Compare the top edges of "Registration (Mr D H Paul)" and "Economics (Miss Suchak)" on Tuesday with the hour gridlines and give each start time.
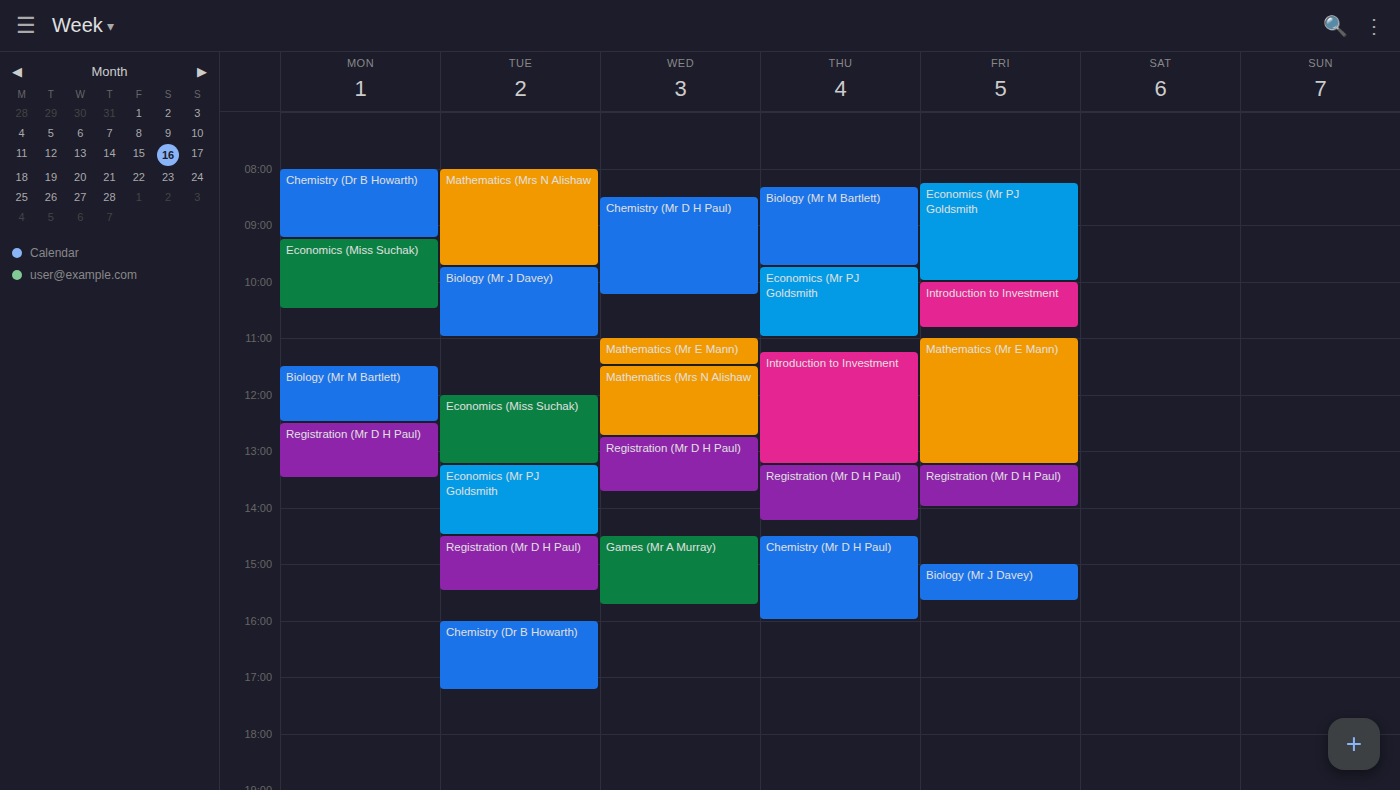
"Registration (Mr D H Paul)": 2:30 PM, halfway between the 2 PM and 3 PM lines. "Economics (Miss Suchak)": 12:00 PM, exactly on the 12 PM line.